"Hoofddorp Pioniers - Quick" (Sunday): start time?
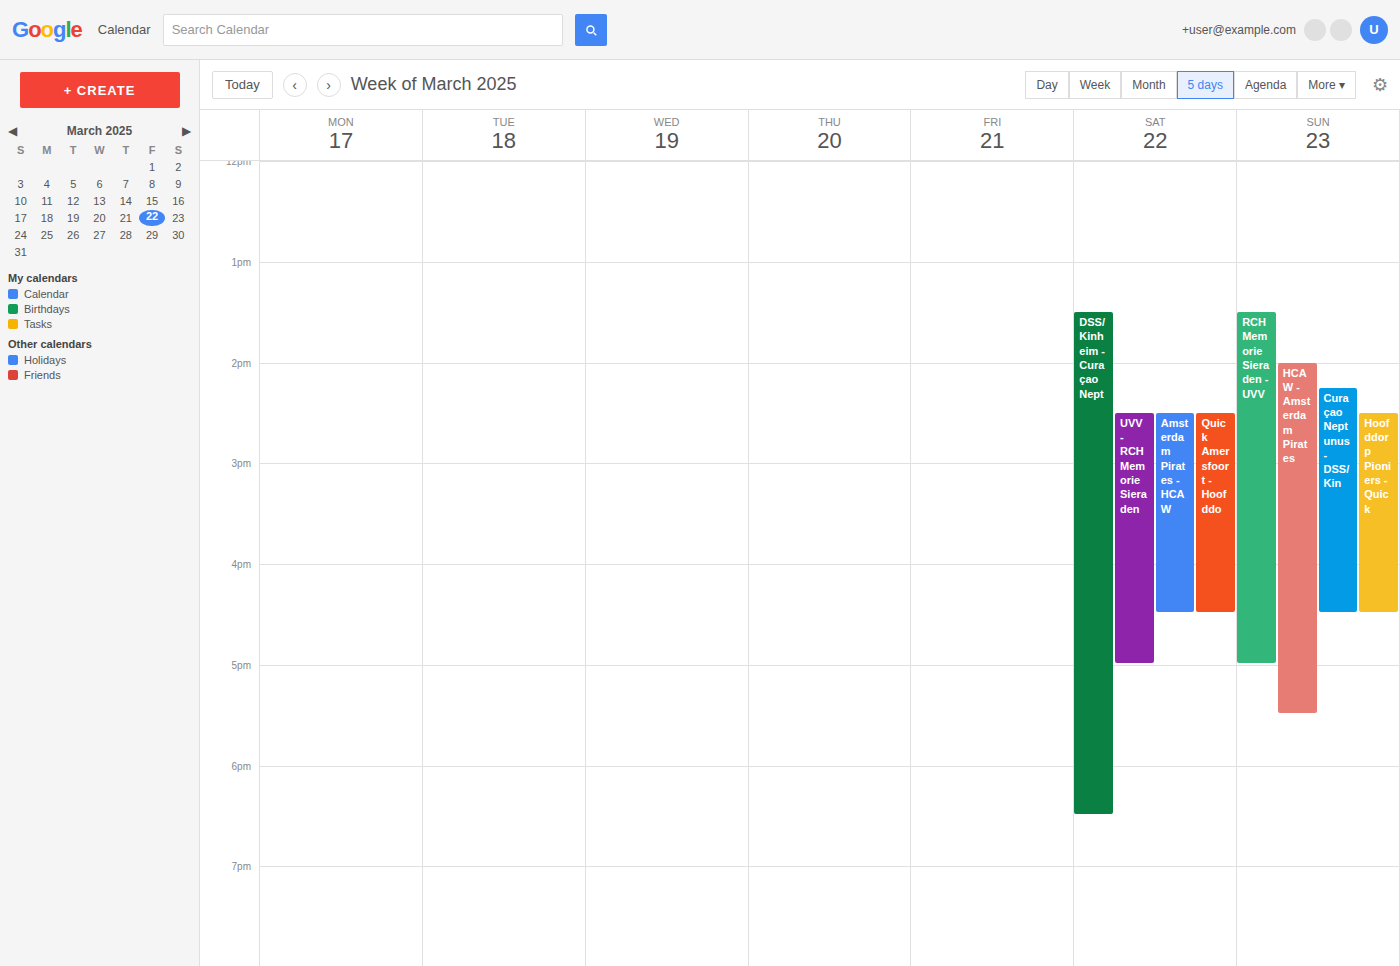
2:30 PM